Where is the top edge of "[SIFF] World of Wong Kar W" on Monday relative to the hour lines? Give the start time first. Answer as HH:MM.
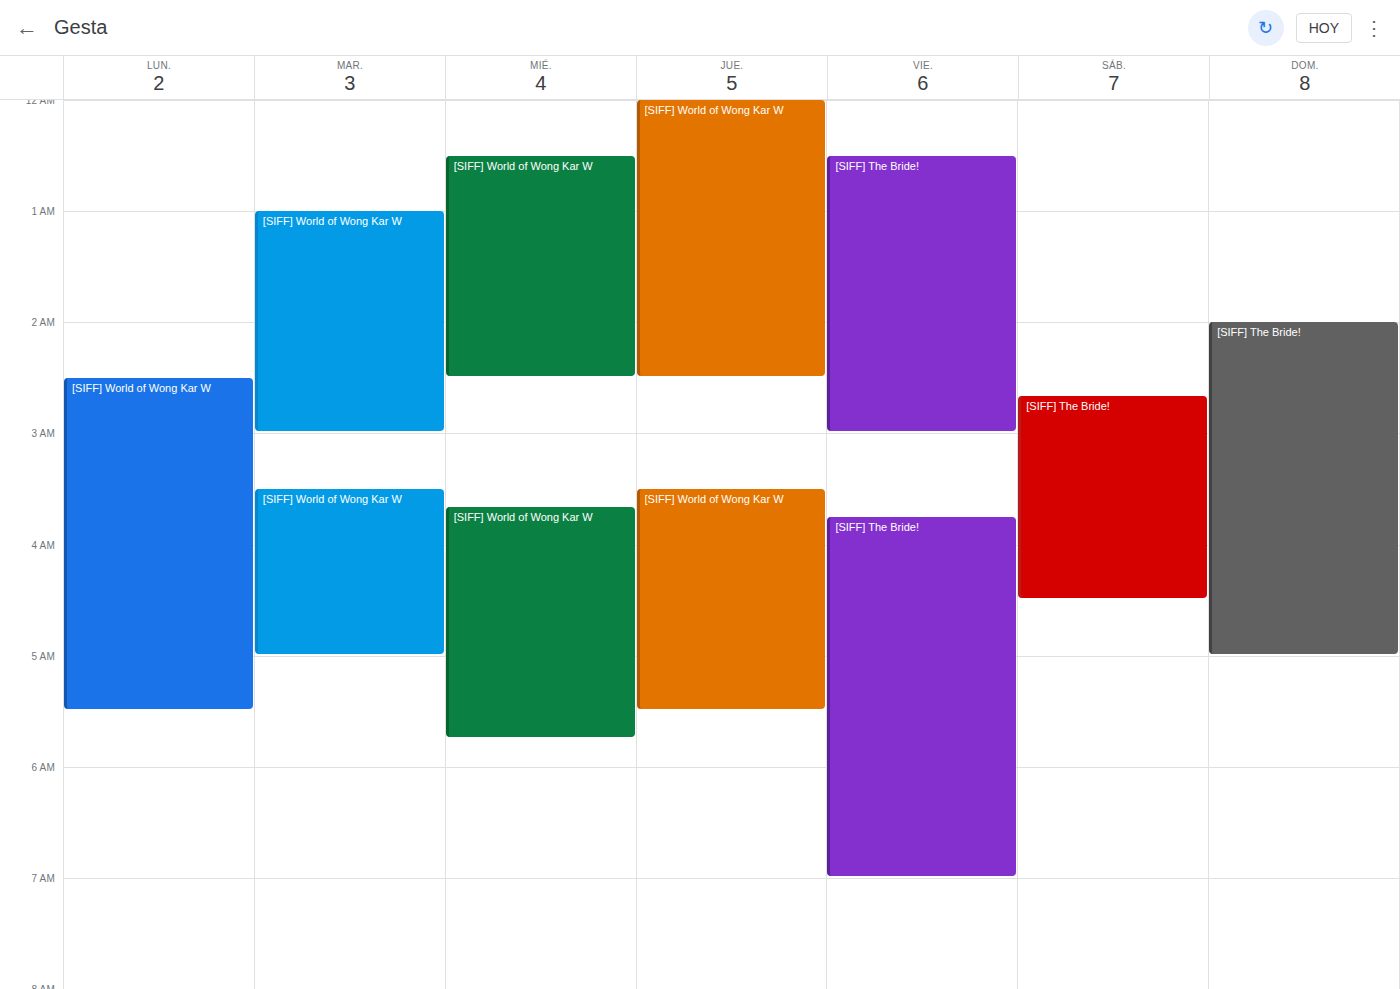
02:30 -- halfway between the 02:00 and 03:00 lines.